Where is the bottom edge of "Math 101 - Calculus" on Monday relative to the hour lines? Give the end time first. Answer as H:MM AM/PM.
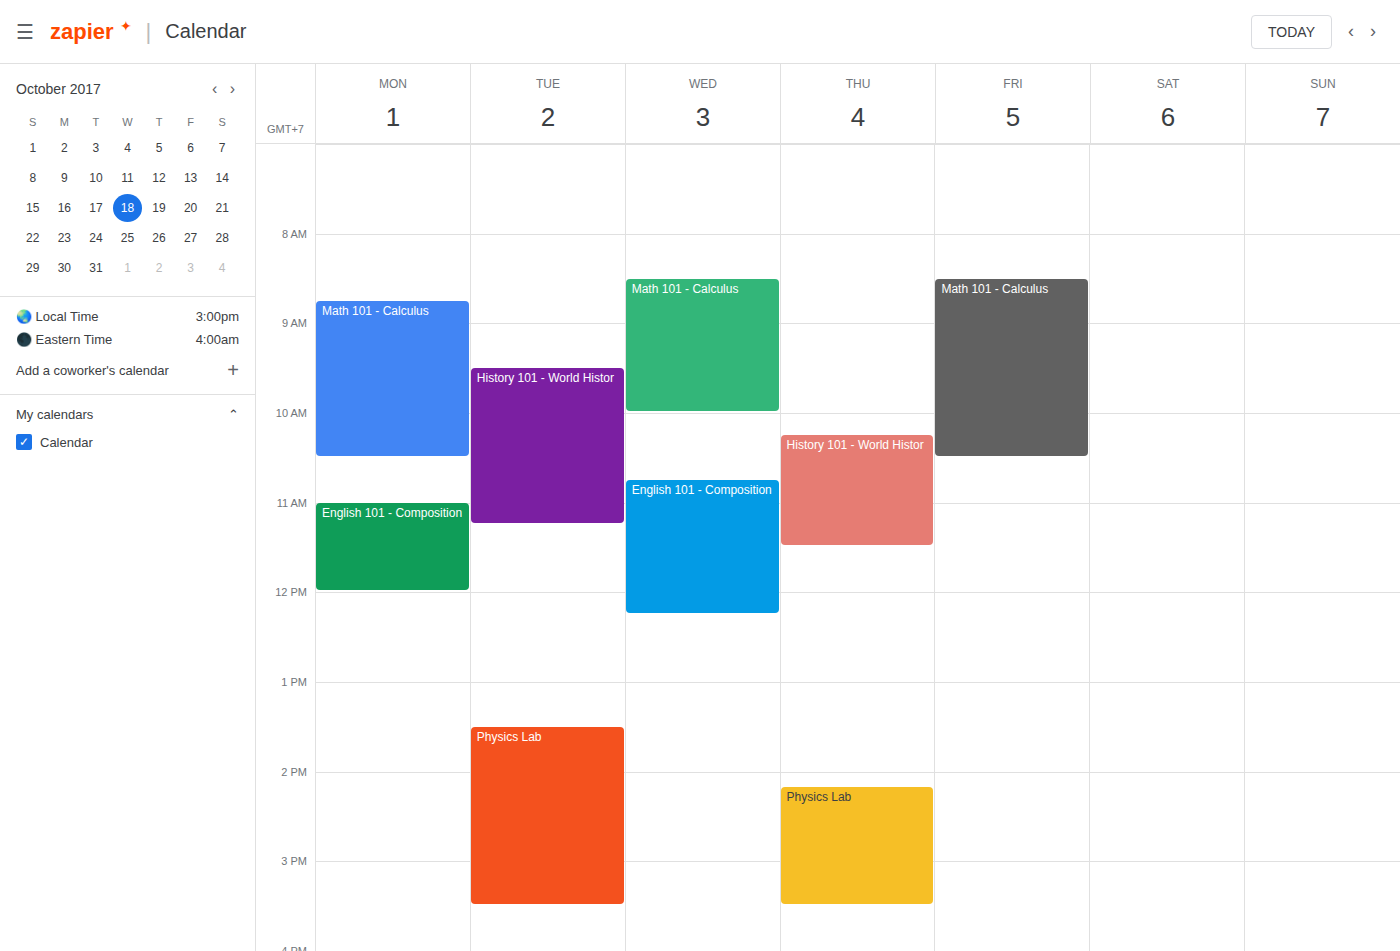
10:30 AM -- halfway between the 10 AM and 11 AM lines.